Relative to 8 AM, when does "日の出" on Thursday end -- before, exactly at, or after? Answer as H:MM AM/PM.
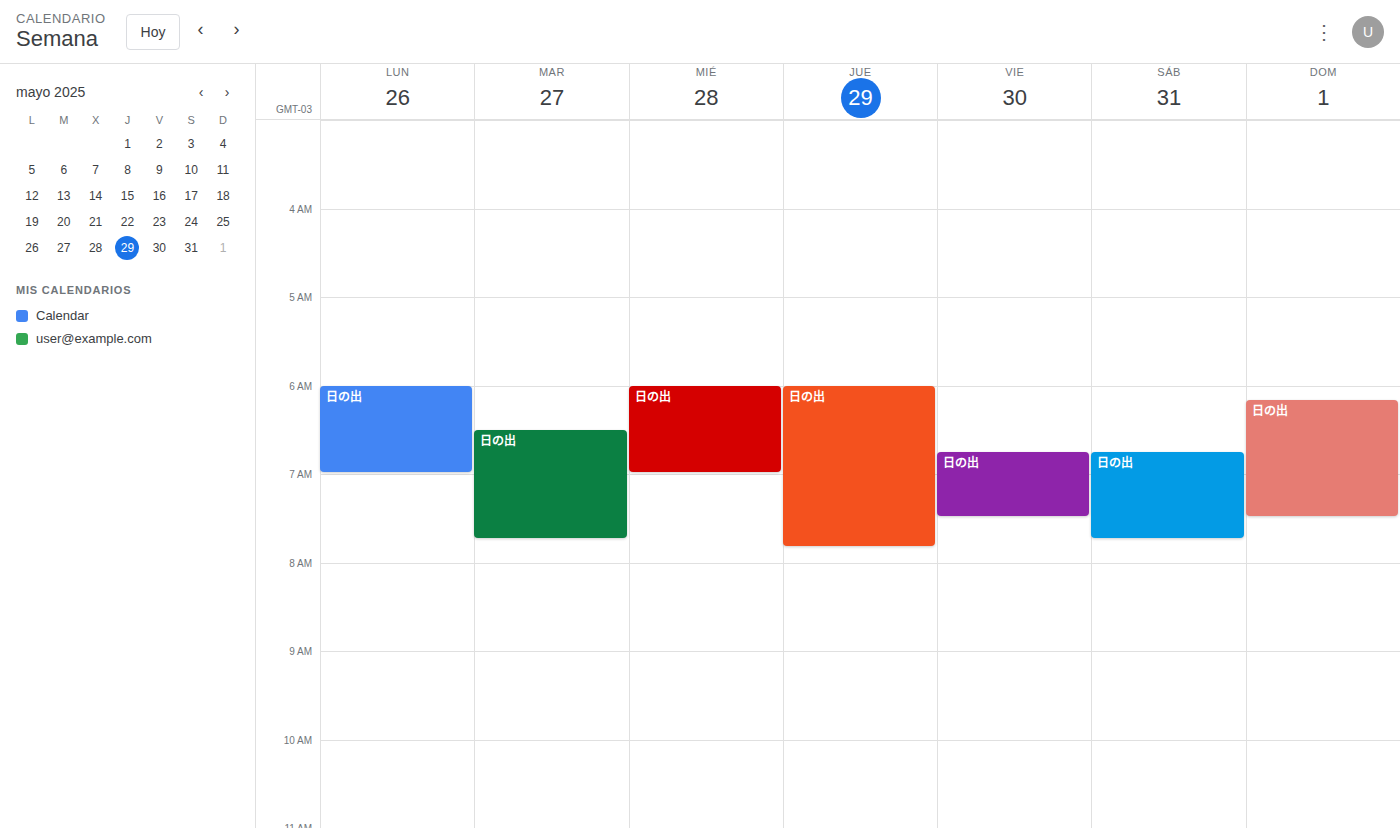
7:50 AM -- before 8 AM, 10 minutes above the 8 AM line.